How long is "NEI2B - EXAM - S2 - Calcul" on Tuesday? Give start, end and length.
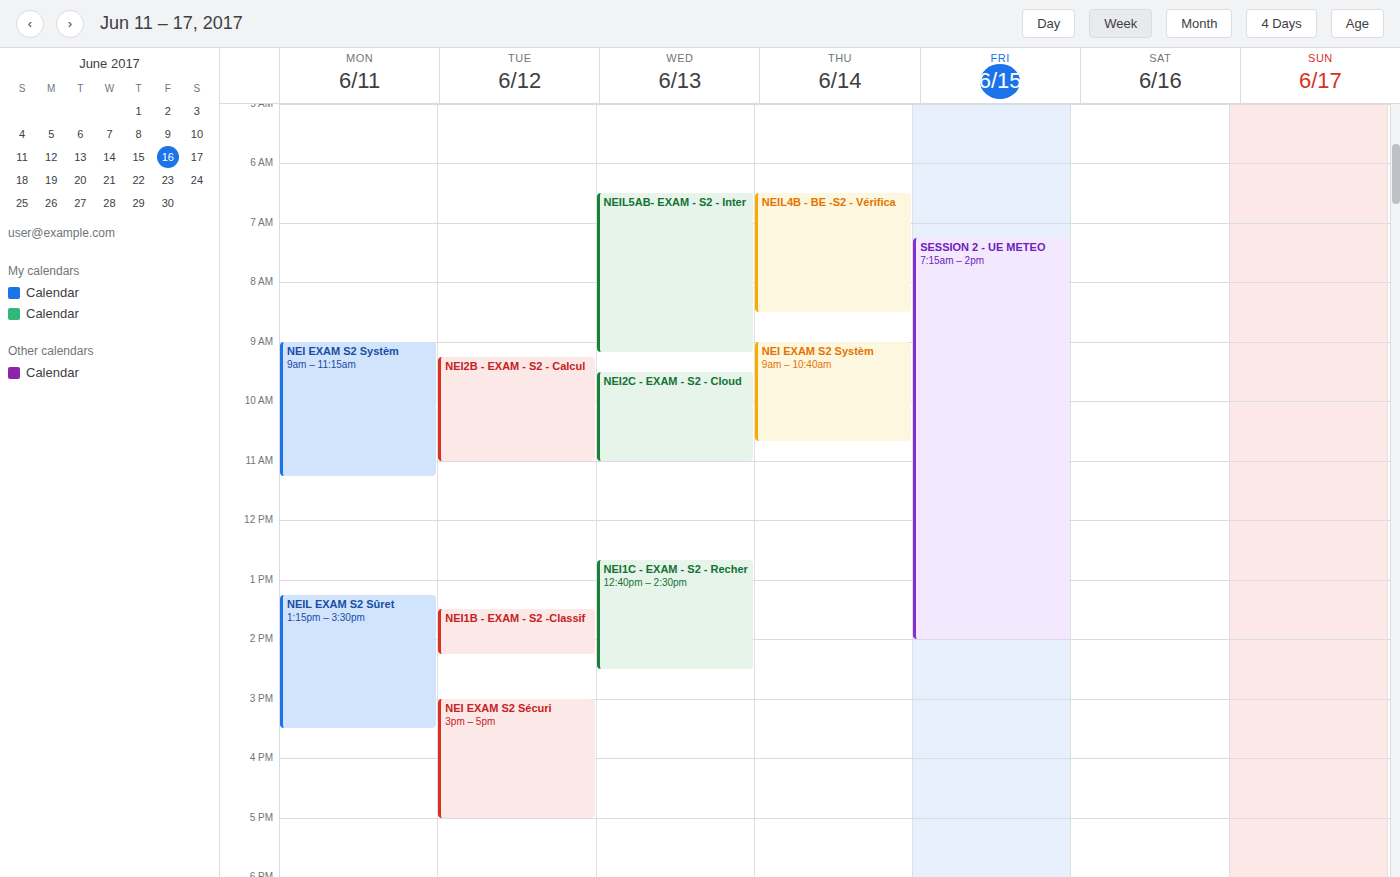
09:15 to 11:00, 1 hour 45 minutes